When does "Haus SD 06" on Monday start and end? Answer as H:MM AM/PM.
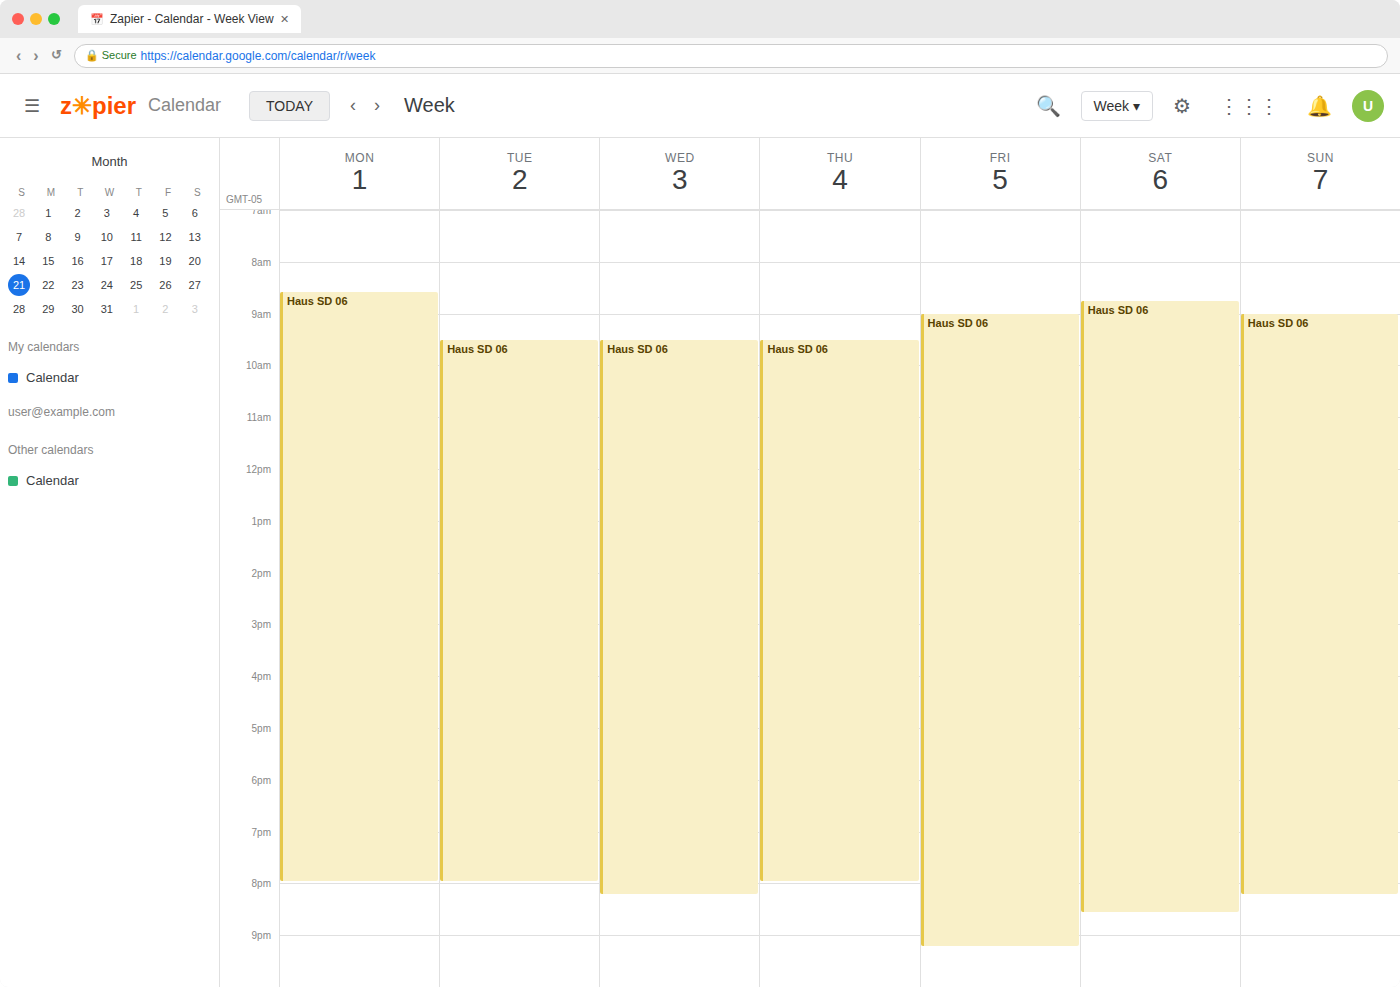
8:35 AM to 8:00 PM